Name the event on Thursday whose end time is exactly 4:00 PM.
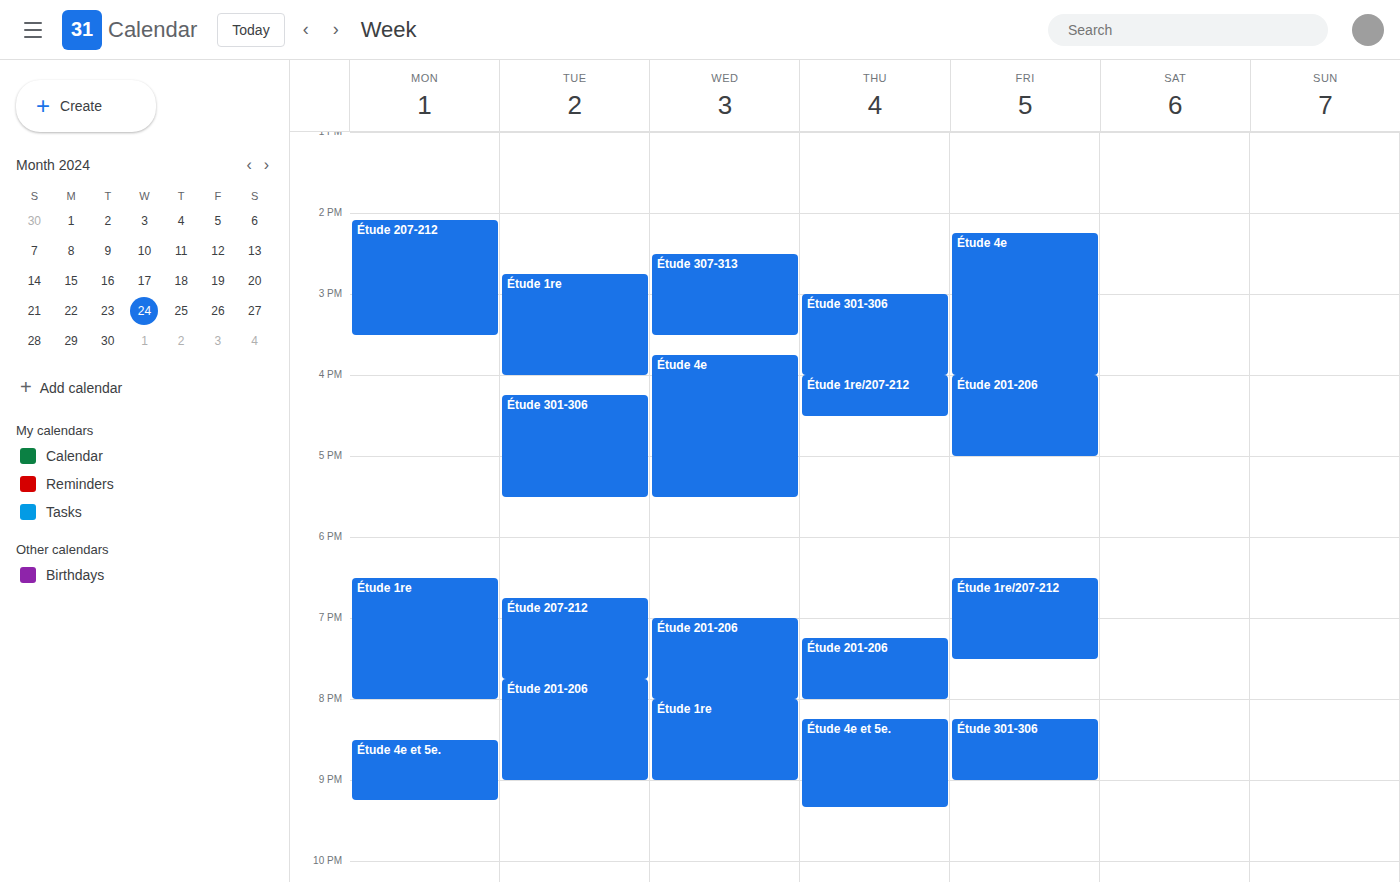
"Étude 301-306"